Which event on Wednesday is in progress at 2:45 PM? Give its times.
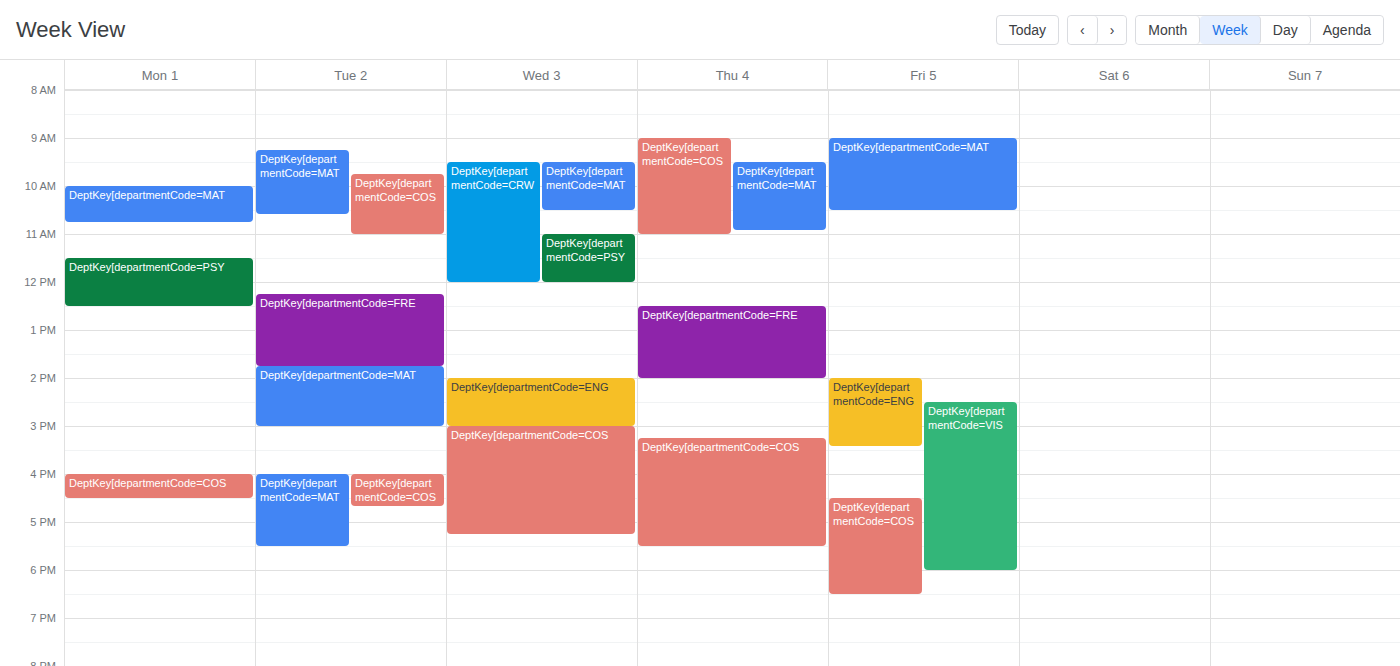
"DeptKey[departmentCode=ENG", 2:00 PM to 3:00 PM